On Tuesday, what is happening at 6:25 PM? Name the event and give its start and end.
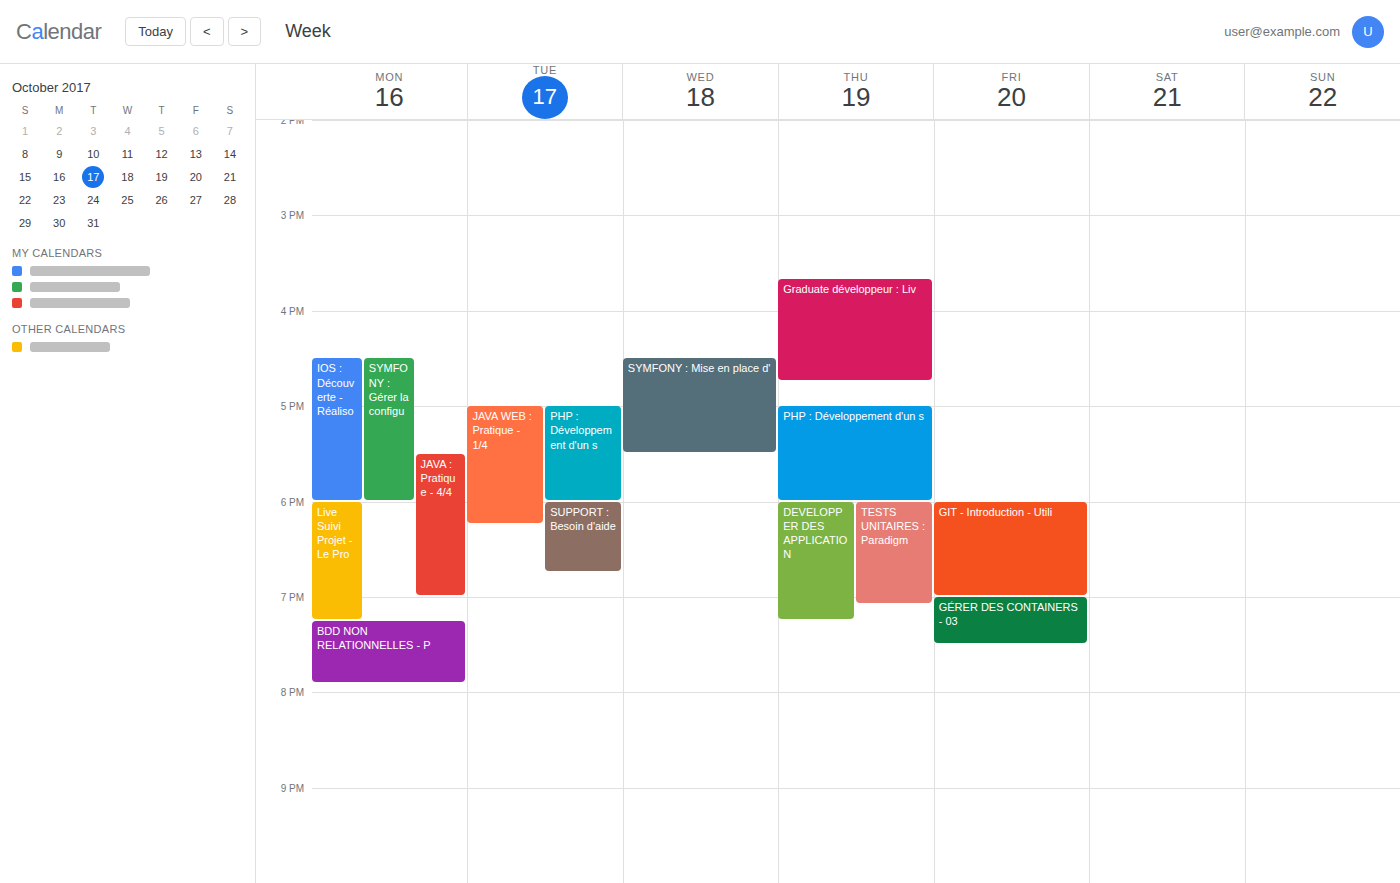
"SUPPORT : Besoin d'aide", 6:00 PM to 6:45 PM